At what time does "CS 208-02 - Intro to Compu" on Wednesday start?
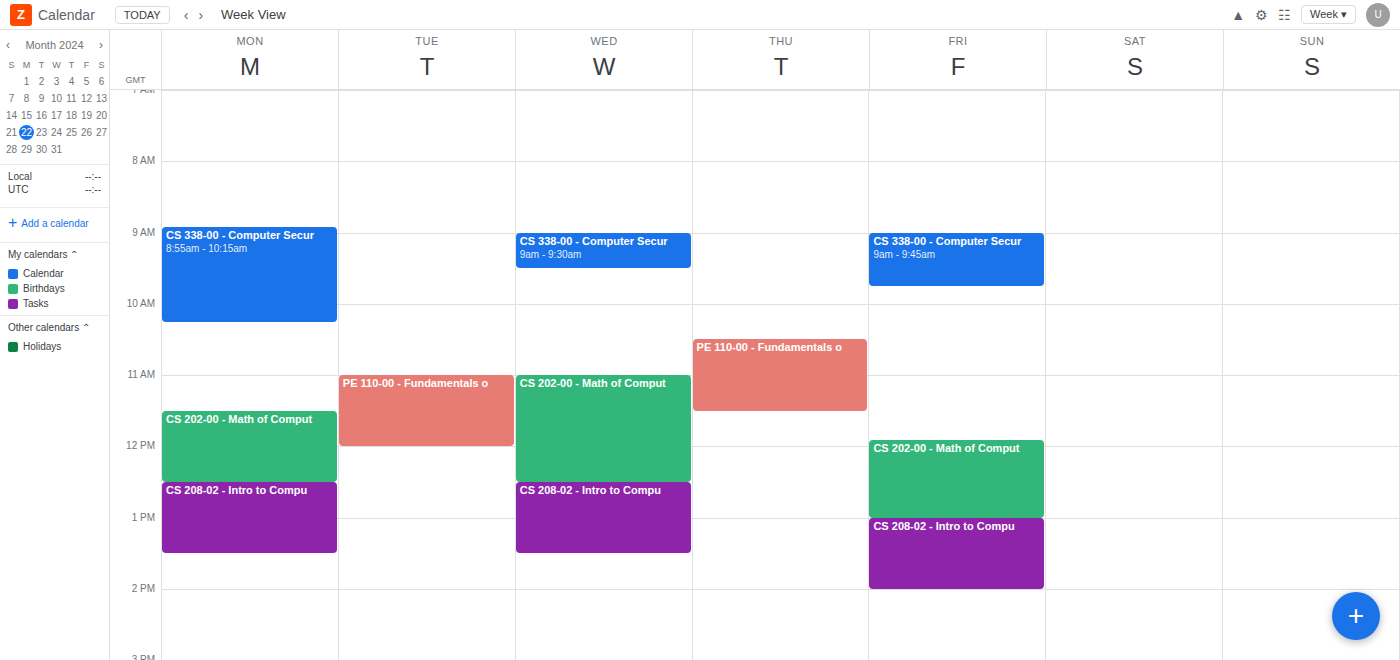
12:30 PM